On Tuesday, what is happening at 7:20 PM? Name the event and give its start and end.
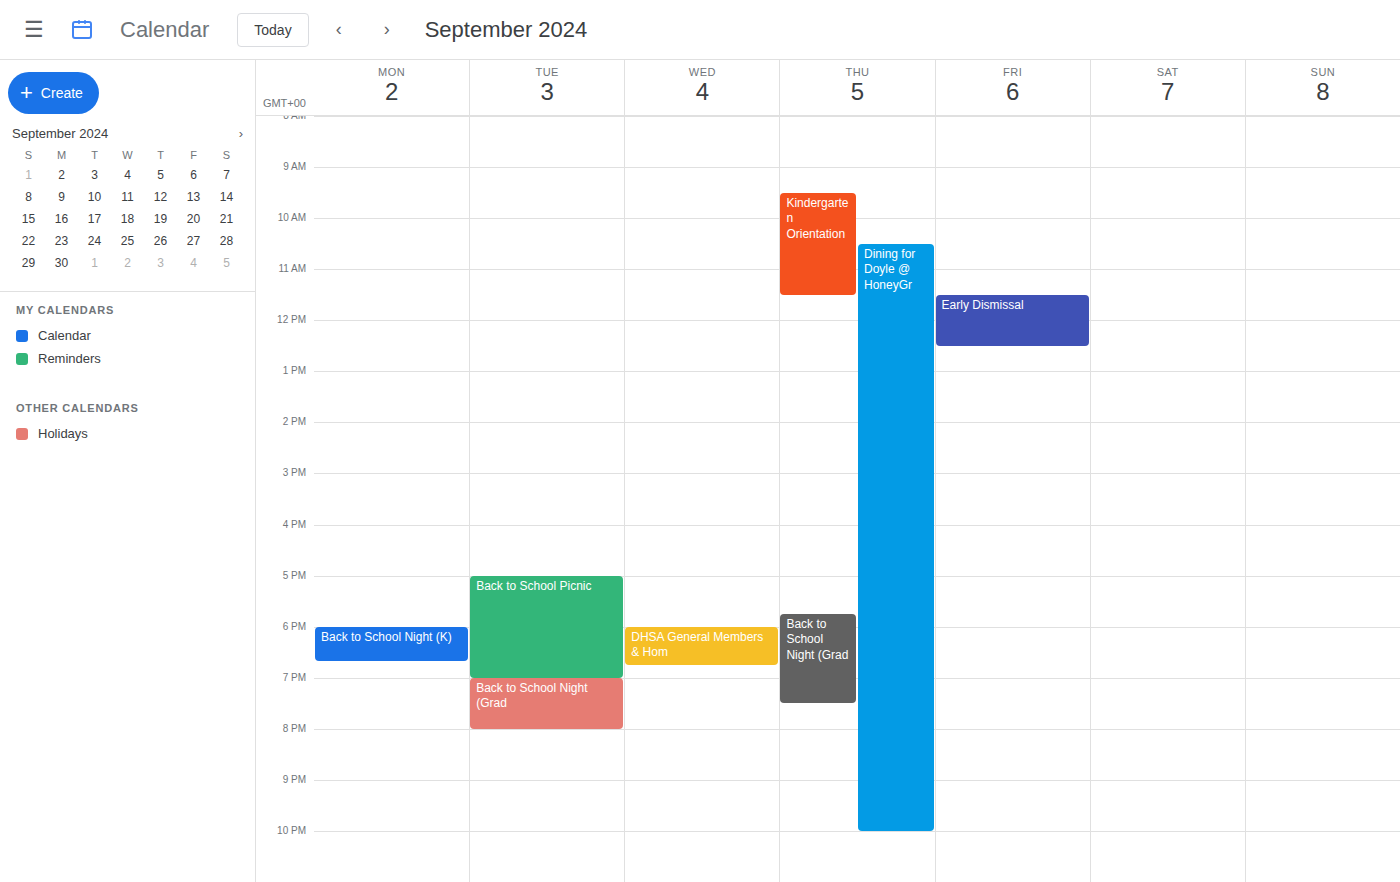
"Back to School Night (Grad", 7:00 PM to 8:00 PM